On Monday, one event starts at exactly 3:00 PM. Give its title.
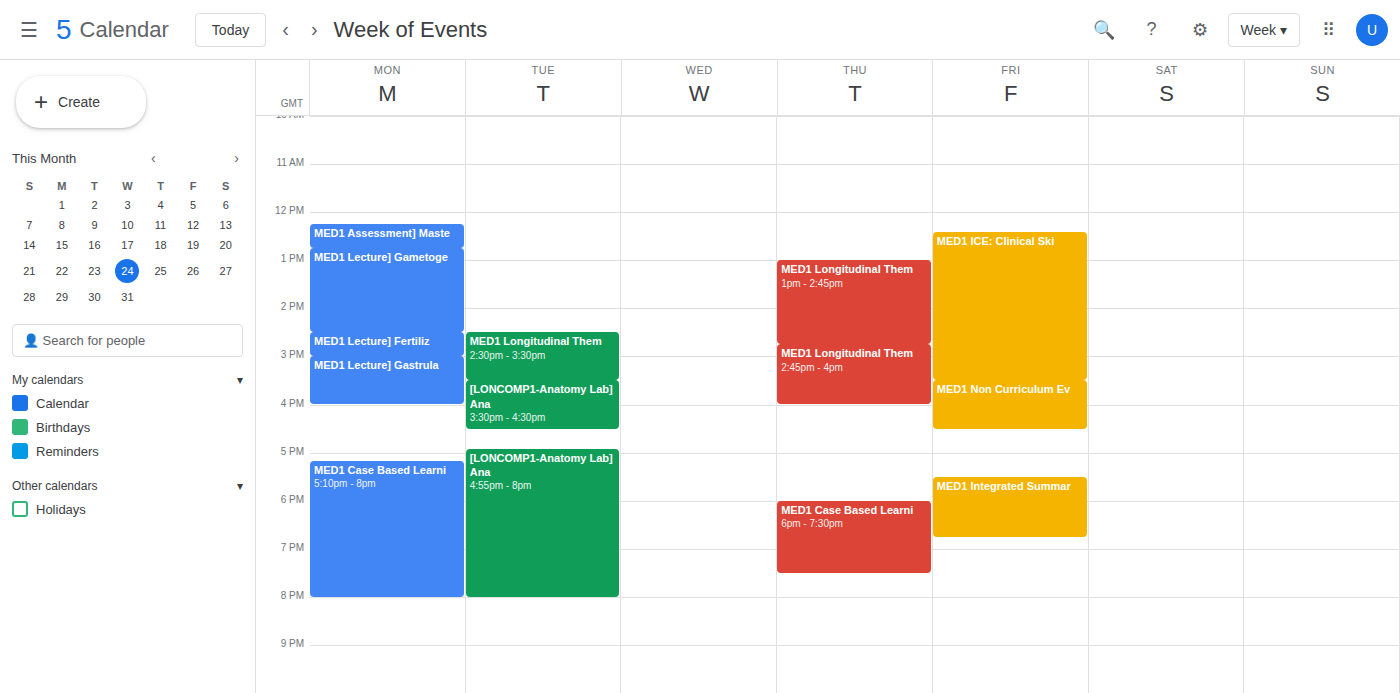
"MED1 Lecture] Gastrula"